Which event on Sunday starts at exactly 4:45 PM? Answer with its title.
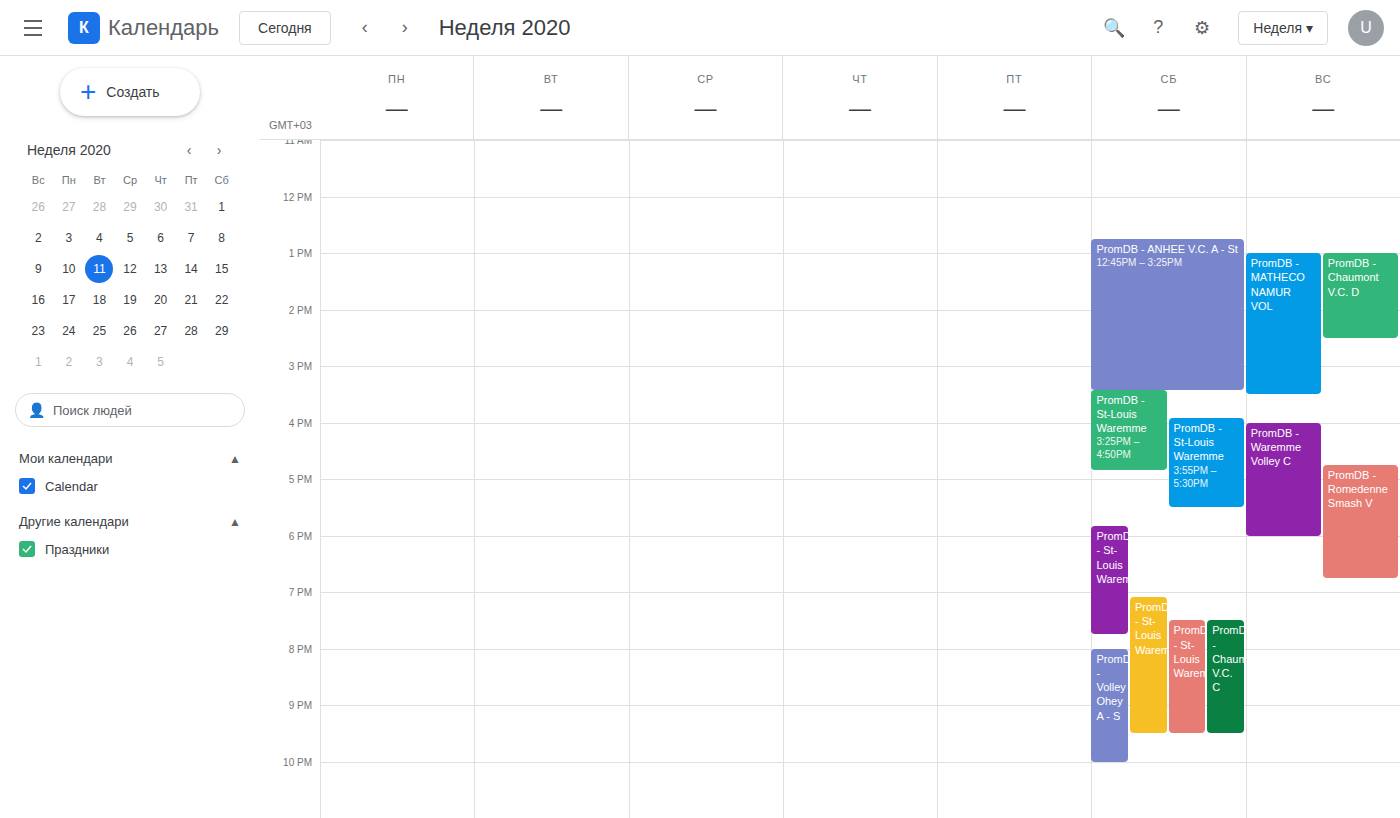
"PromDB - Romedenne Smash V"